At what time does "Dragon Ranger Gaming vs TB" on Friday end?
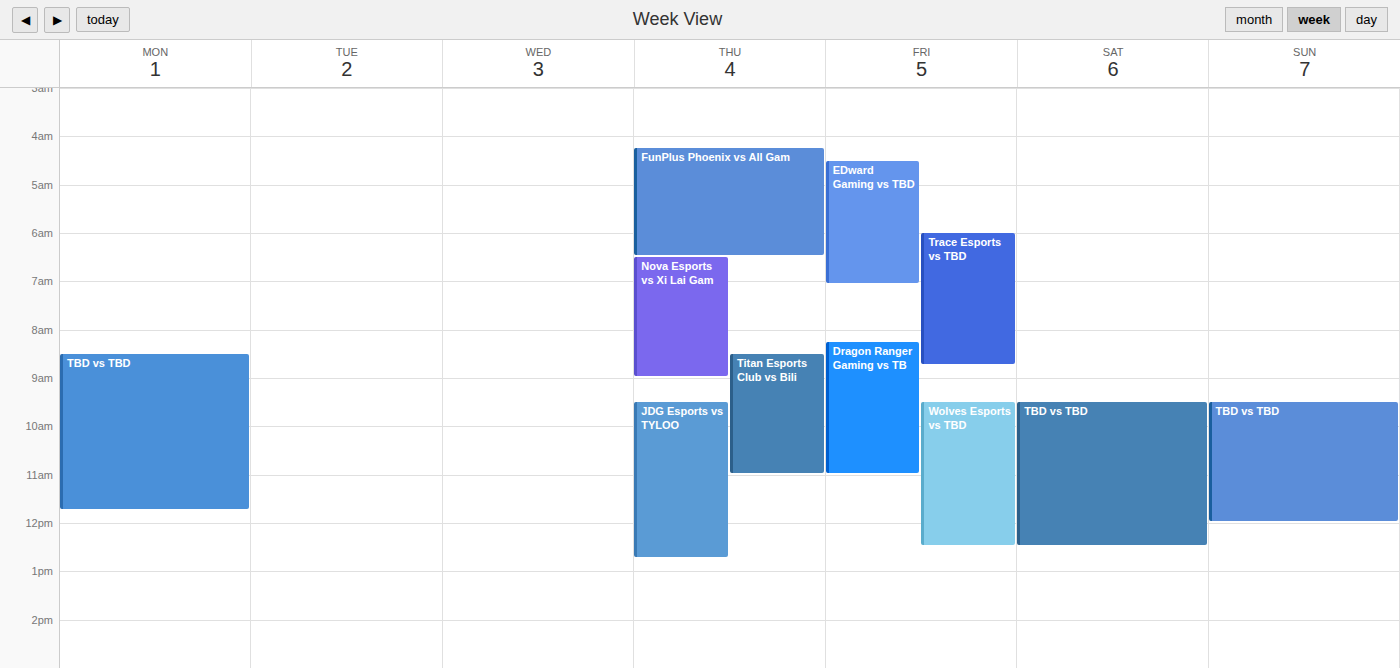
11:00